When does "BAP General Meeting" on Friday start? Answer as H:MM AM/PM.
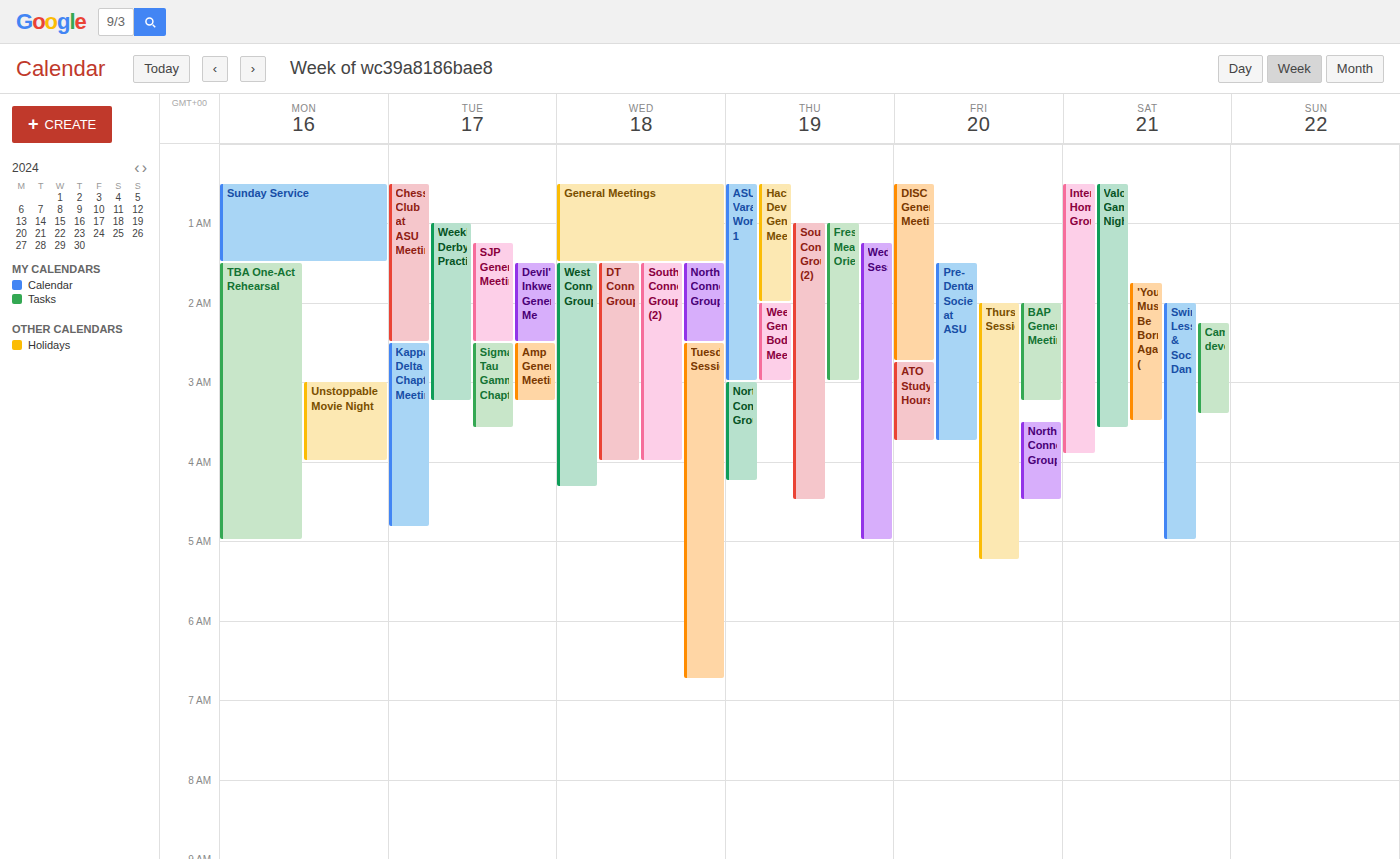
2:00 AM